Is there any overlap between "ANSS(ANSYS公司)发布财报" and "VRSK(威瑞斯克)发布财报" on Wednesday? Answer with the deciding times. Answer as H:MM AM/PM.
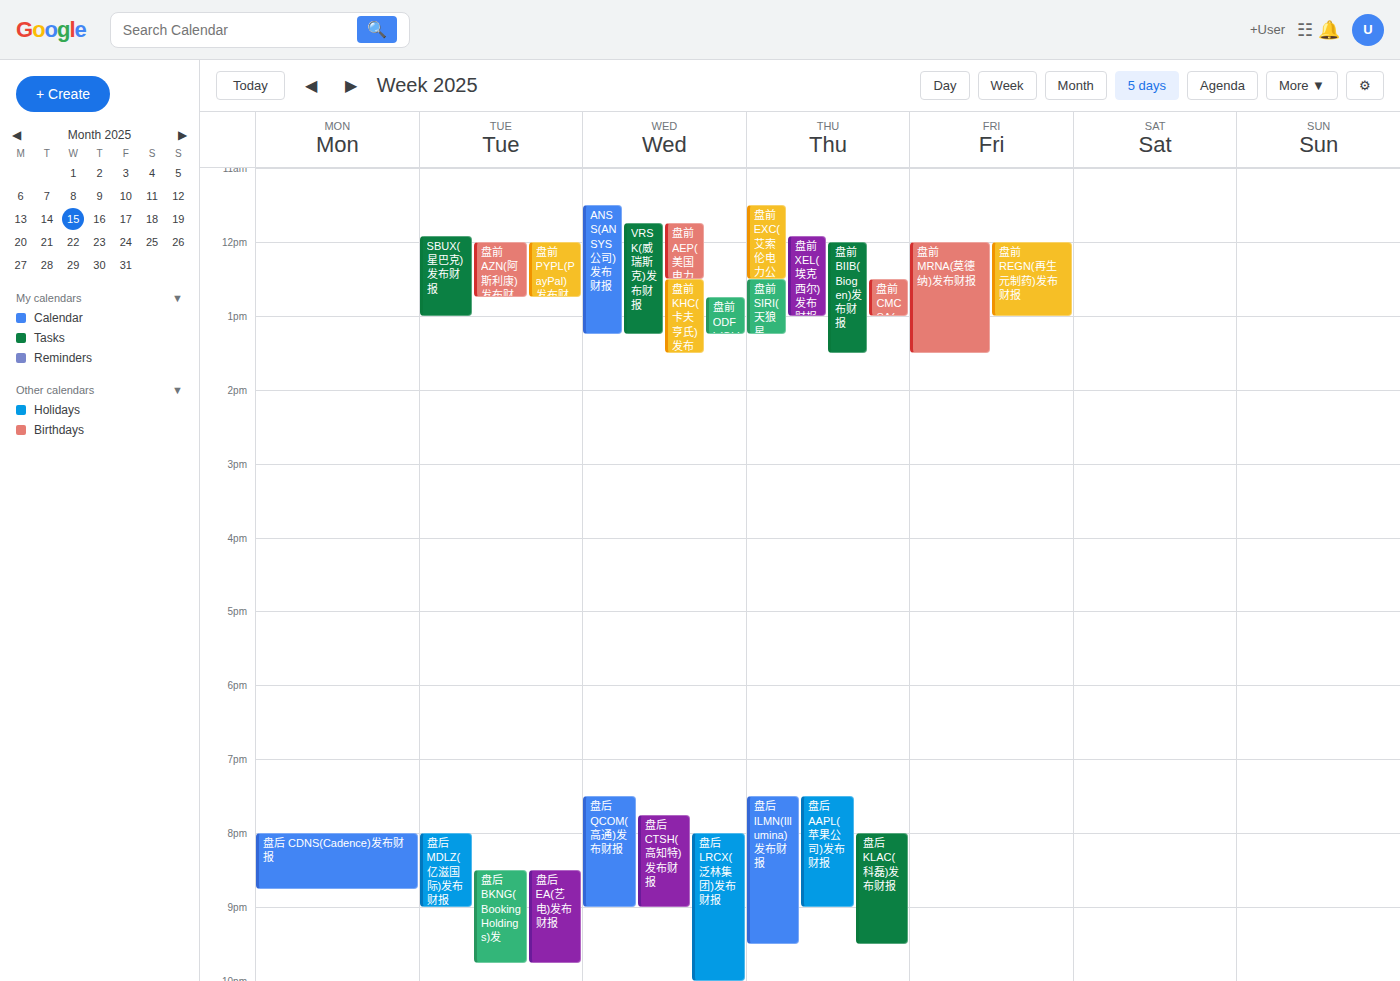
"VRSK(威瑞斯克)发布财报" starts at 11:45 AM, before "ANSS(ANSYS公司)发布财报" ends at 1:15 PM -- they overlap.